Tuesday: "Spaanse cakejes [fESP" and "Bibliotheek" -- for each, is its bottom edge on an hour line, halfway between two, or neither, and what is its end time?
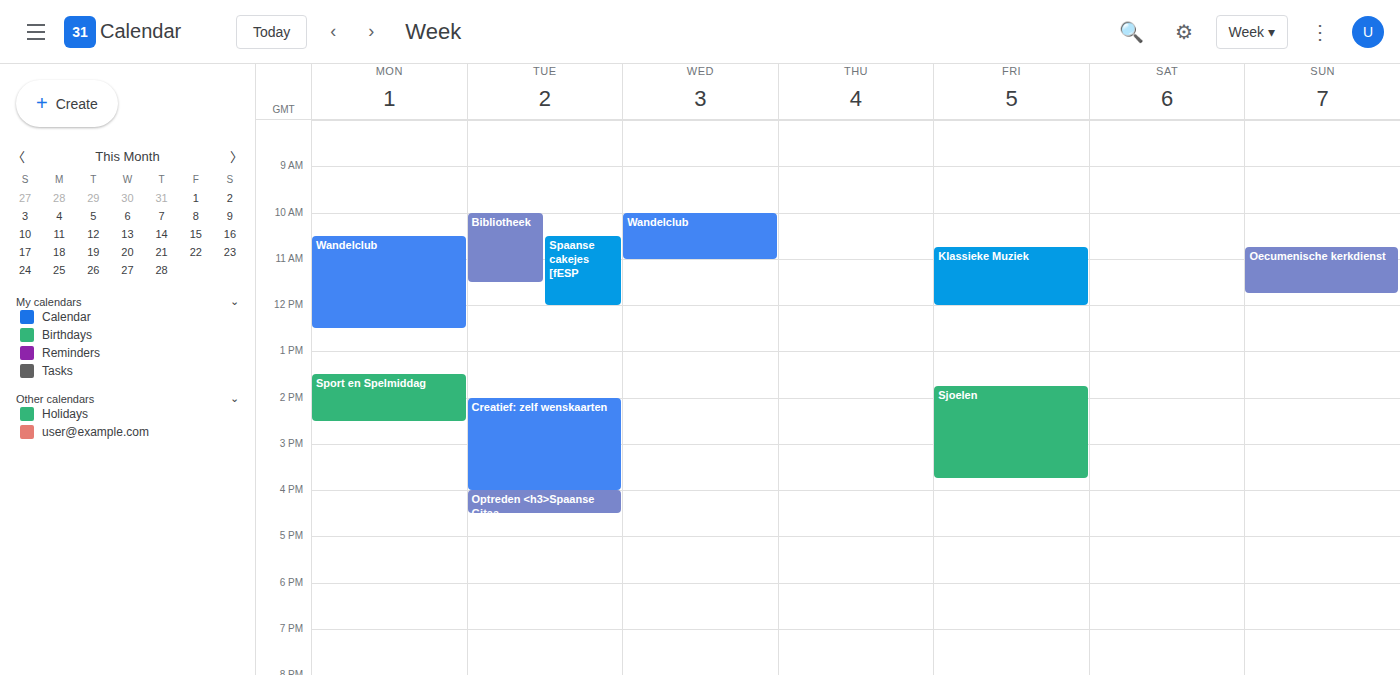
"Spaanse cakejes [fESP": 12:00 PM, exactly on the 12 PM line. "Bibliotheek": 11:30 AM, halfway between the 11 AM and 12 PM lines.